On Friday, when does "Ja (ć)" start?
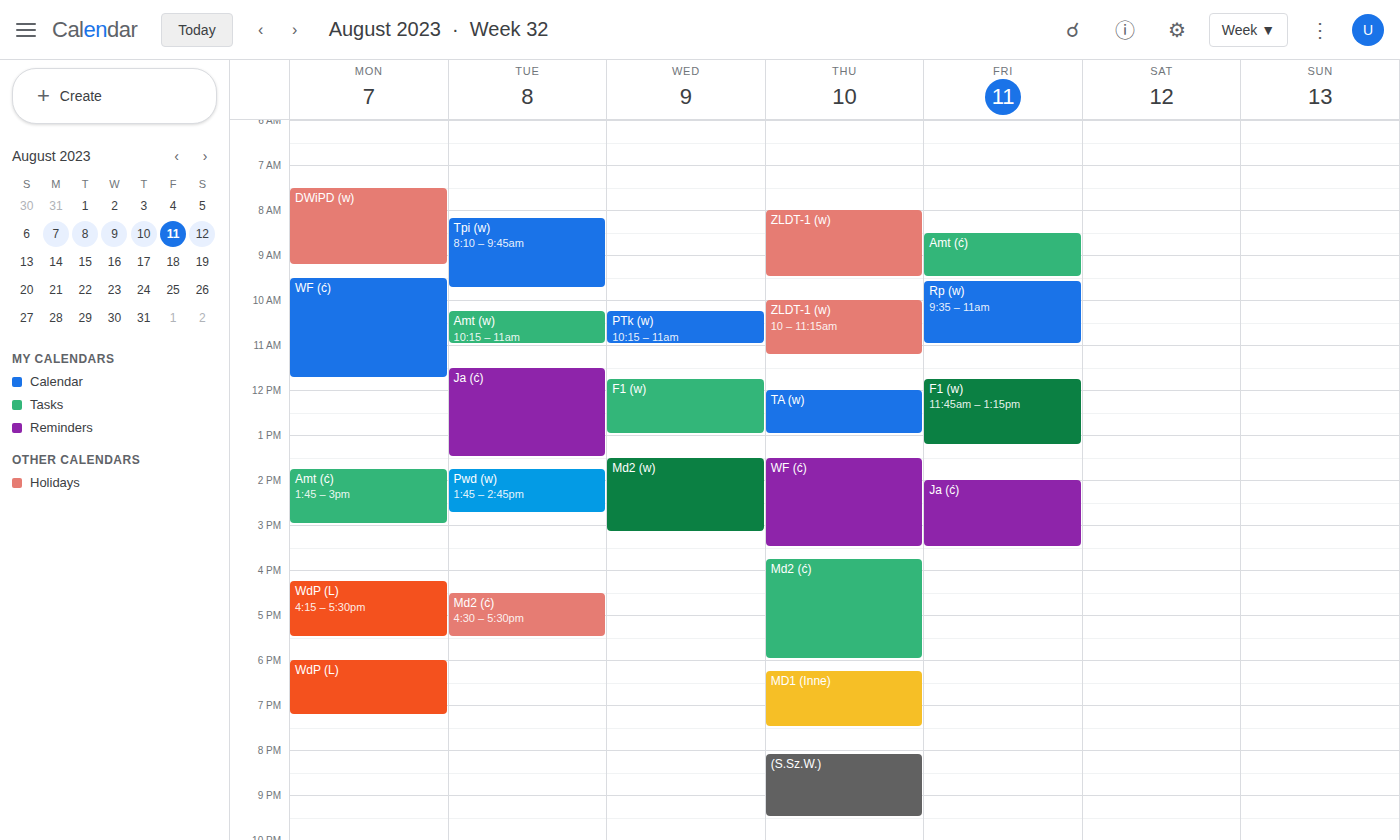
14:00